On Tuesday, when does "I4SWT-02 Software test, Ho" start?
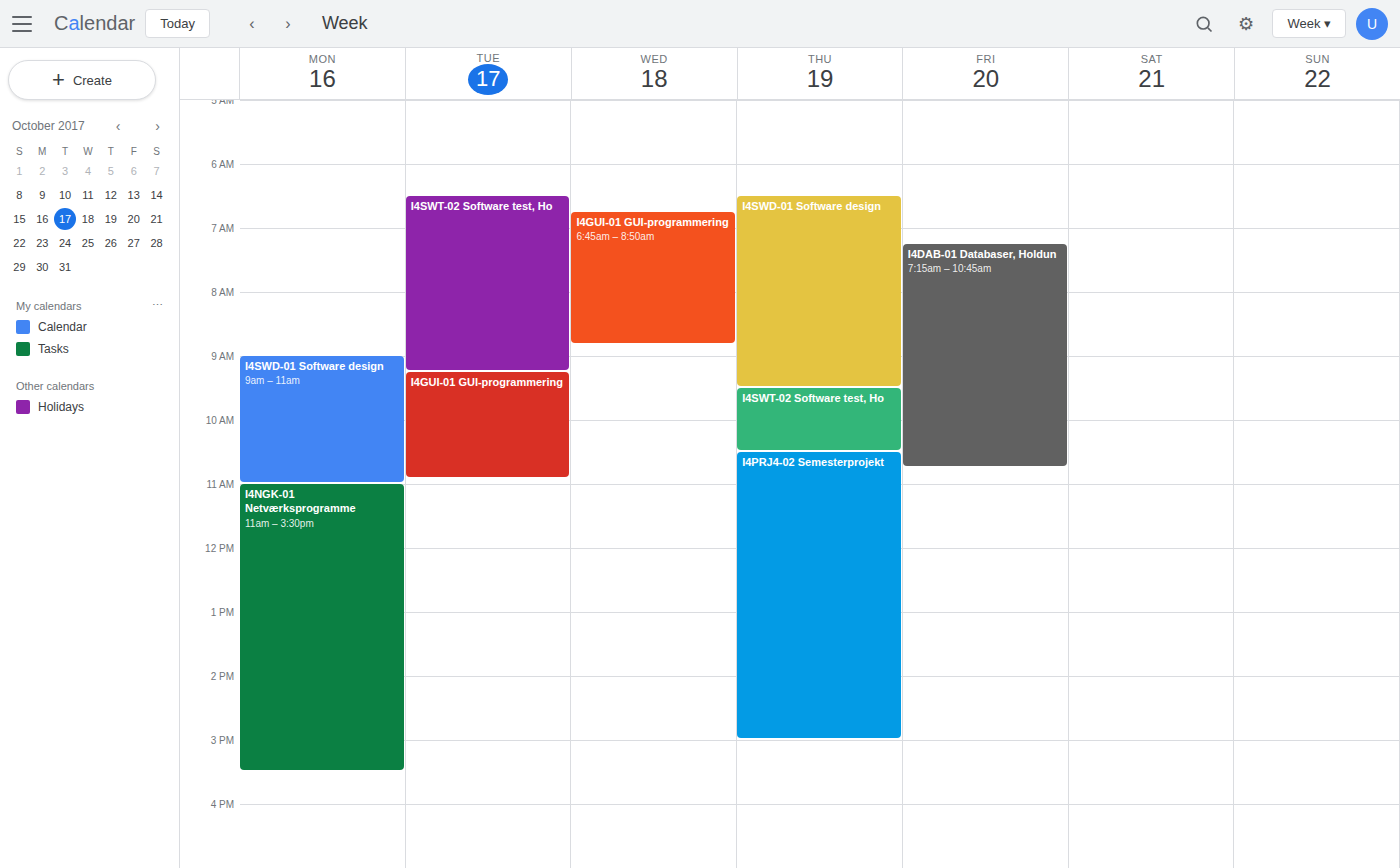
06:30